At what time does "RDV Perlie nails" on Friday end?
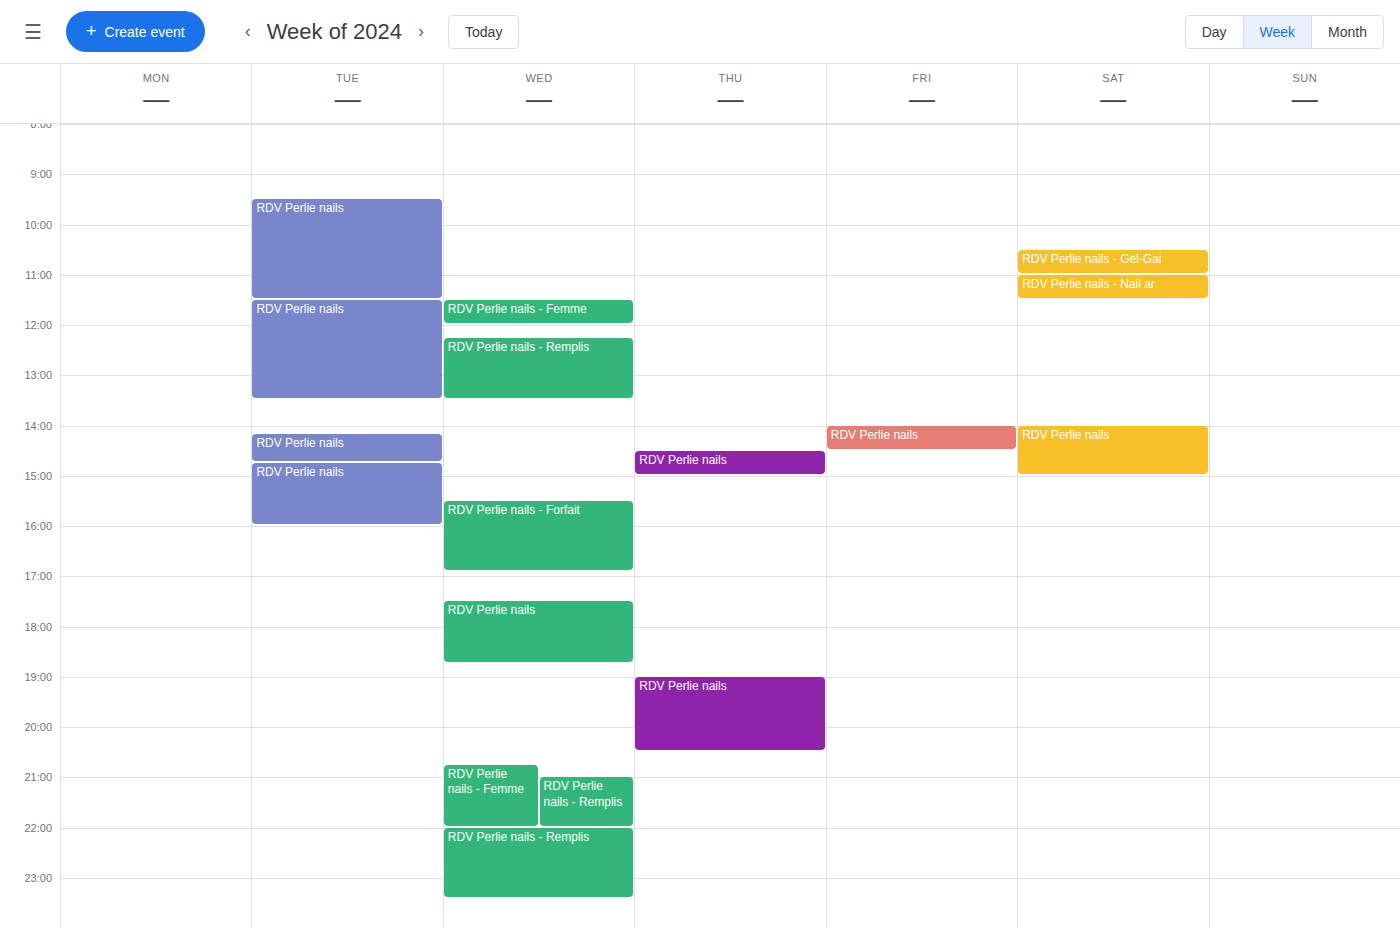
14:30